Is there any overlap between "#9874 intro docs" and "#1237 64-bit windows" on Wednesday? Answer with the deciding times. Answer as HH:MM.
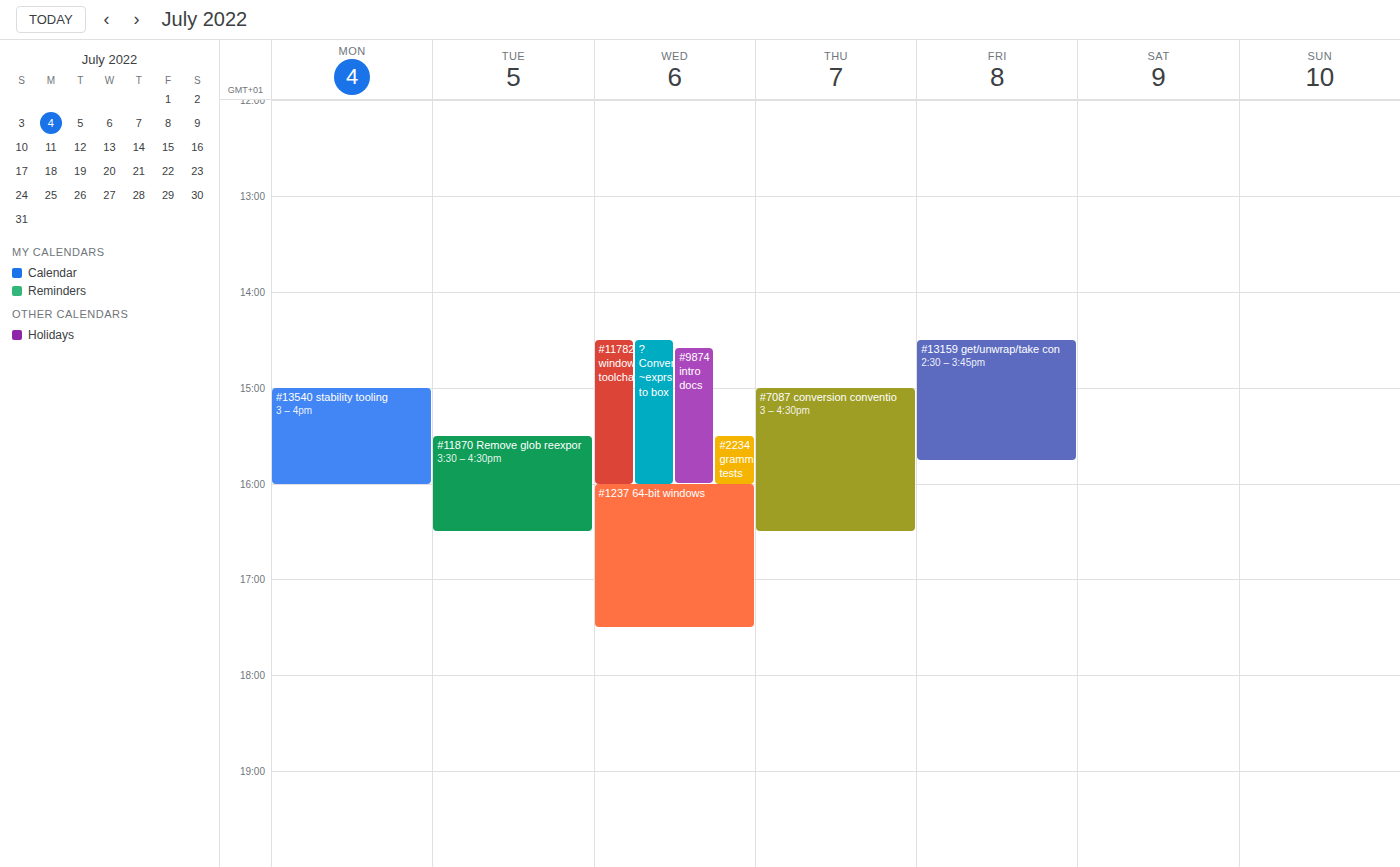
"#9874 intro docs" ends at 16:00, exactly when "#1237 64-bit windows" starts -- they touch but do not overlap.